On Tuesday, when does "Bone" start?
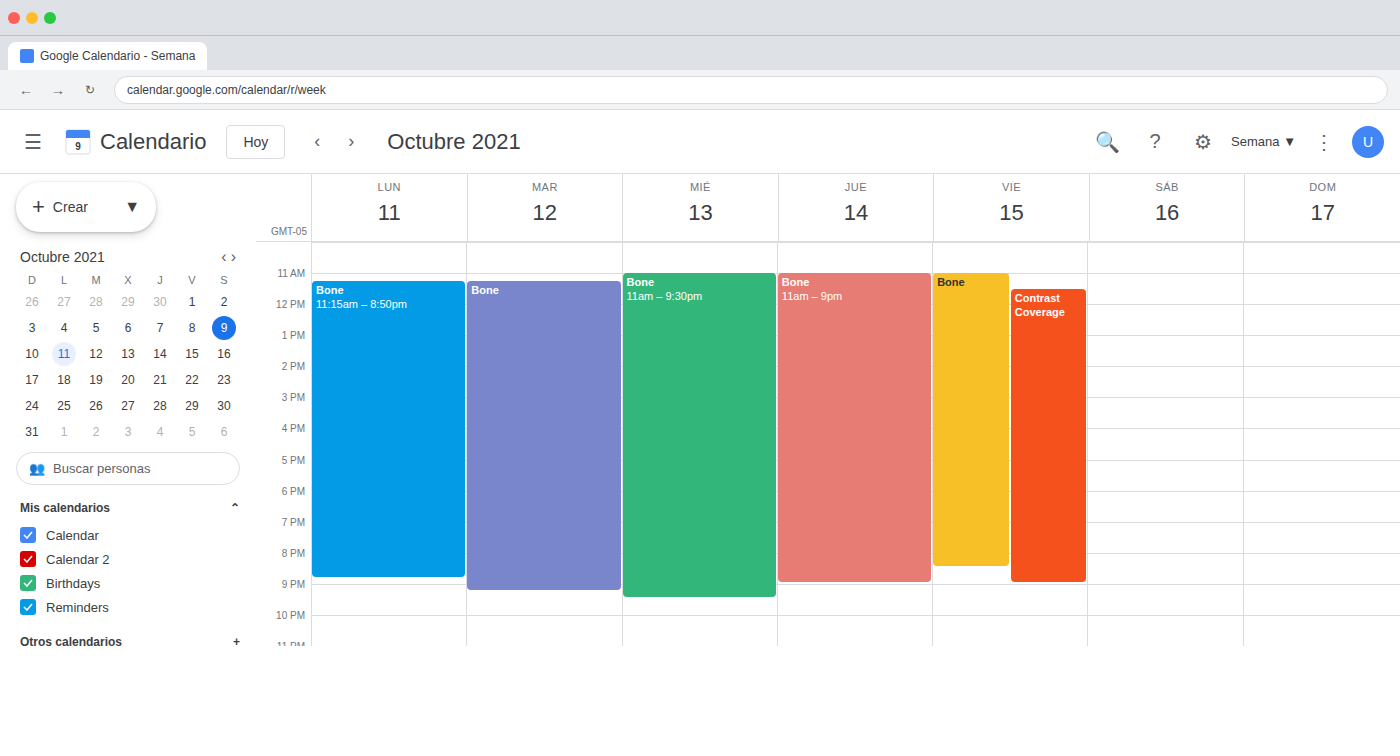
11:15 AM